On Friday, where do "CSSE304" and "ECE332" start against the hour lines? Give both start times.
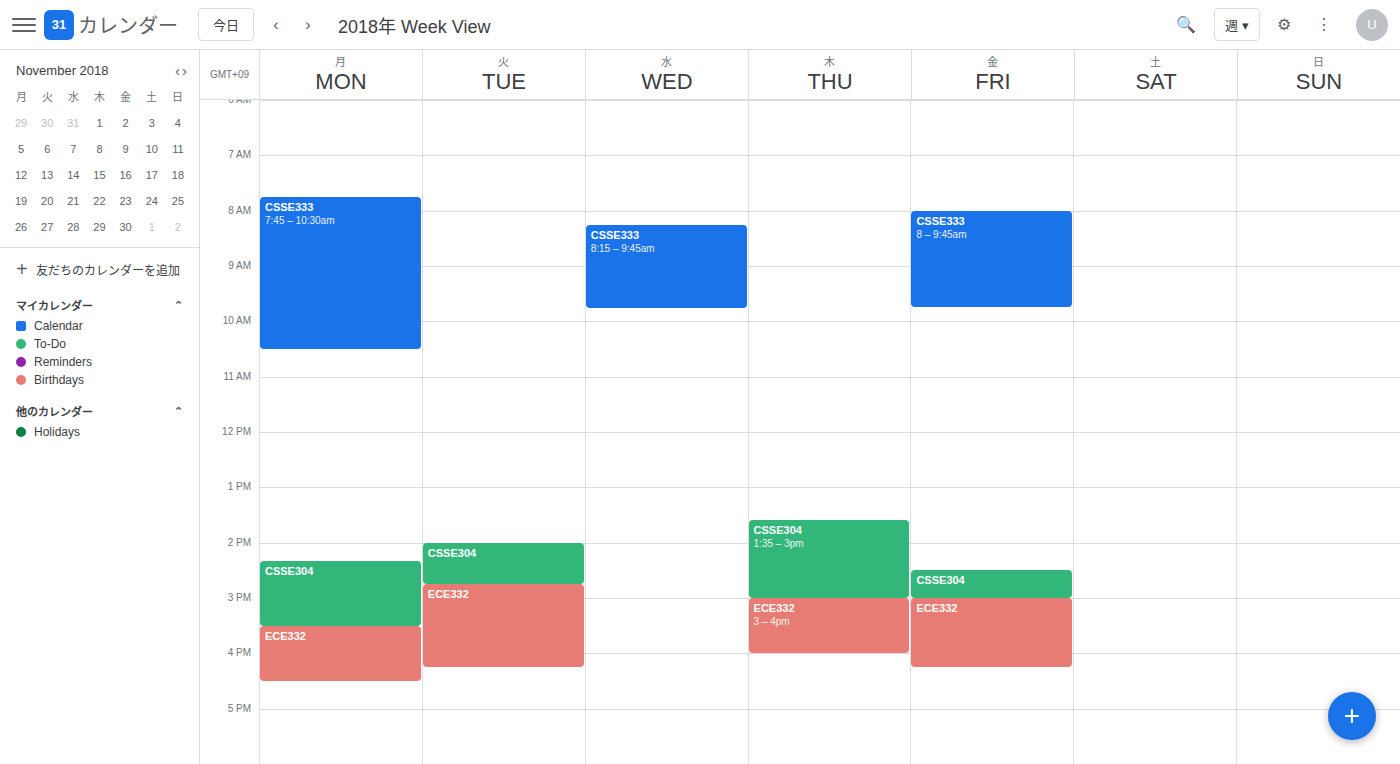
"CSSE304": 2:30 PM, halfway between the 2 PM and 3 PM lines. "ECE332": 3:00 PM, exactly on the 3 PM line.